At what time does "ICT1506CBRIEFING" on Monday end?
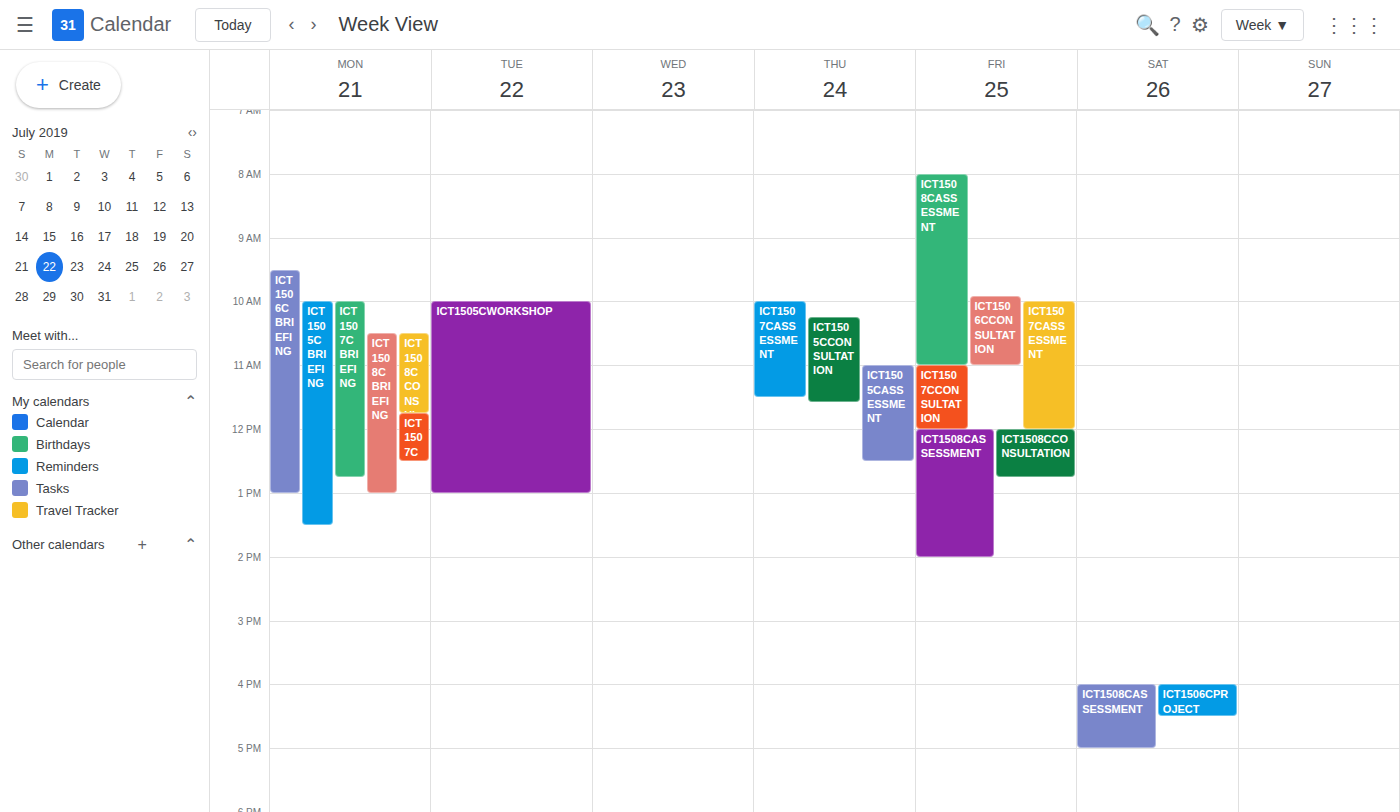
1:00 PM